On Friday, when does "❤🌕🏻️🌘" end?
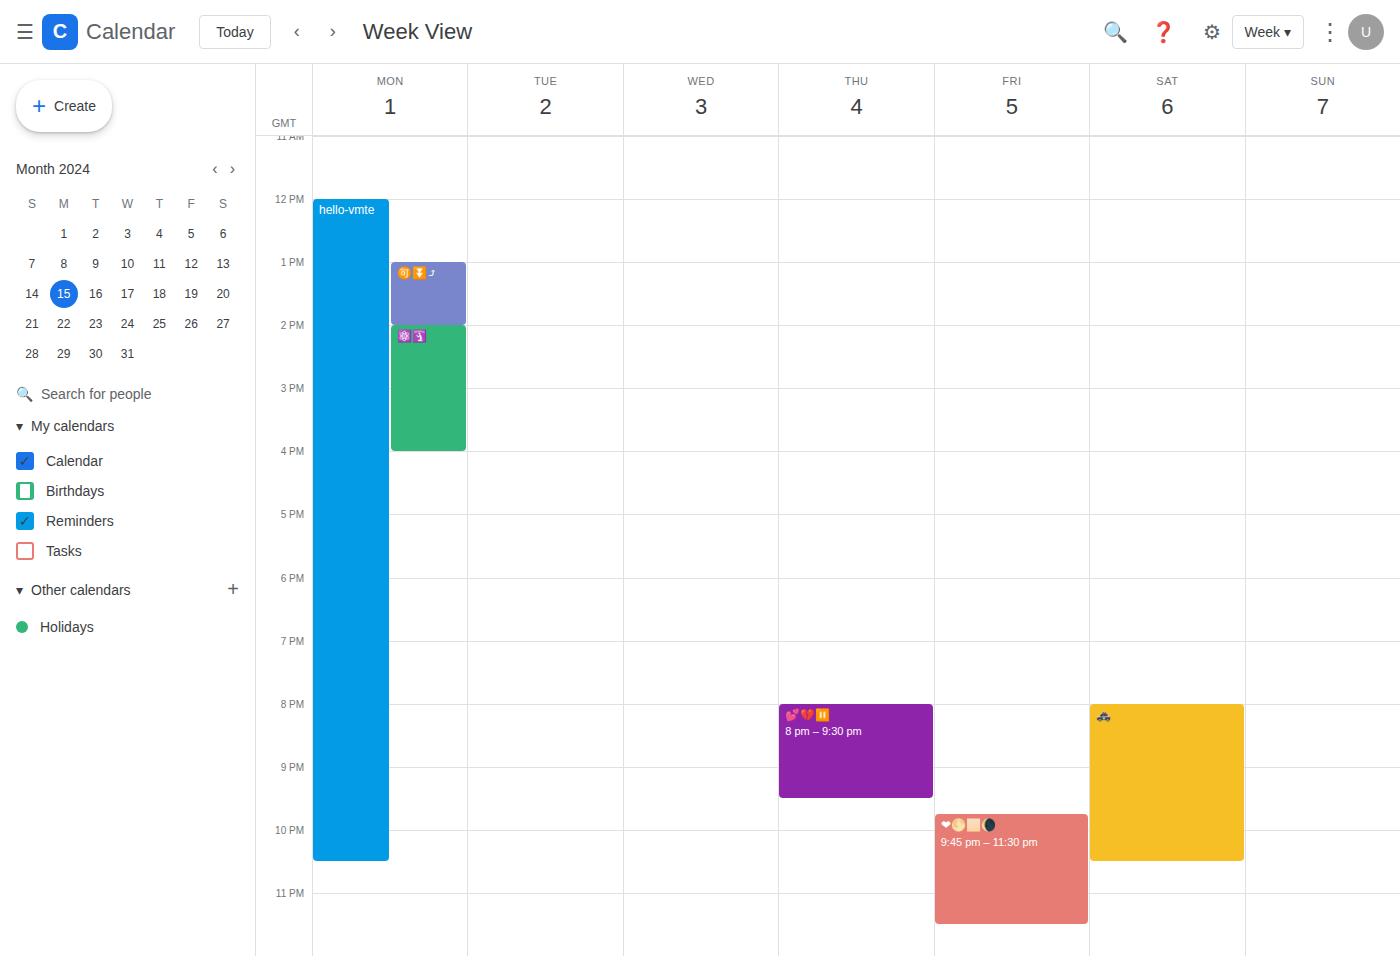
11:30 PM